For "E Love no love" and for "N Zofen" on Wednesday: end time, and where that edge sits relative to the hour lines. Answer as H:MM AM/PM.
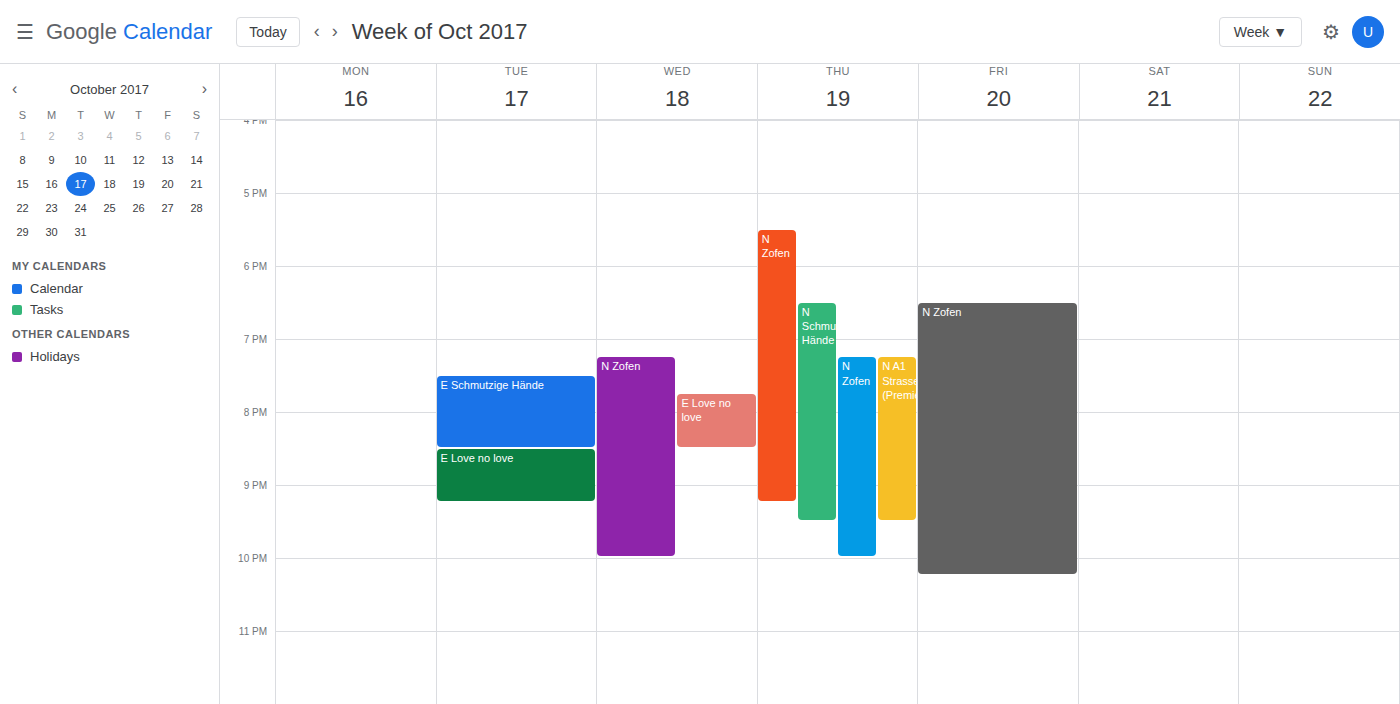
"E Love no love": 8:30 PM, halfway between the 8 PM and 9 PM lines. "N Zofen": 10:00 PM, exactly on the 10 PM line.